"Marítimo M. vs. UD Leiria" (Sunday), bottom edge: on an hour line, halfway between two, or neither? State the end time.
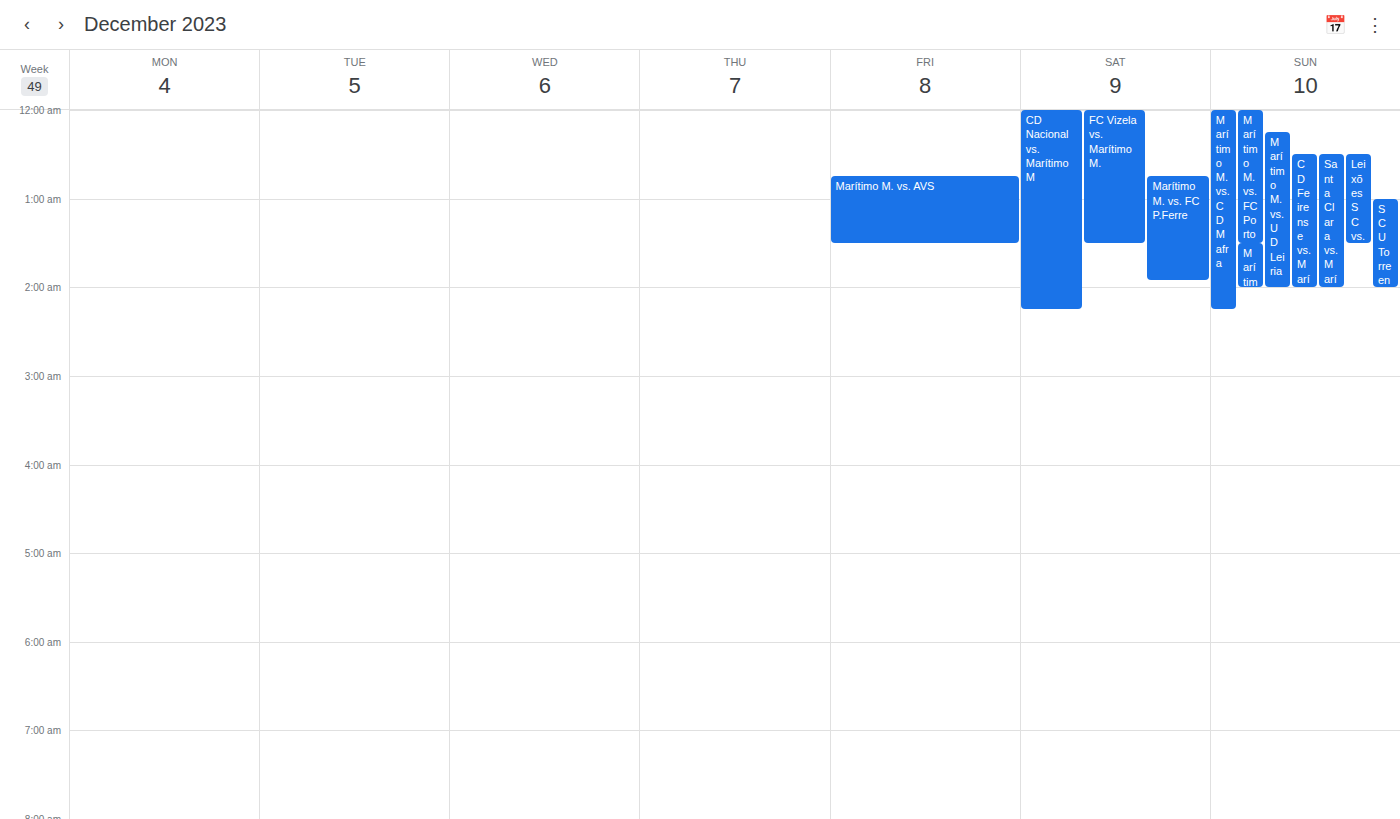
02:00 -- exactly on the 02:00 line.